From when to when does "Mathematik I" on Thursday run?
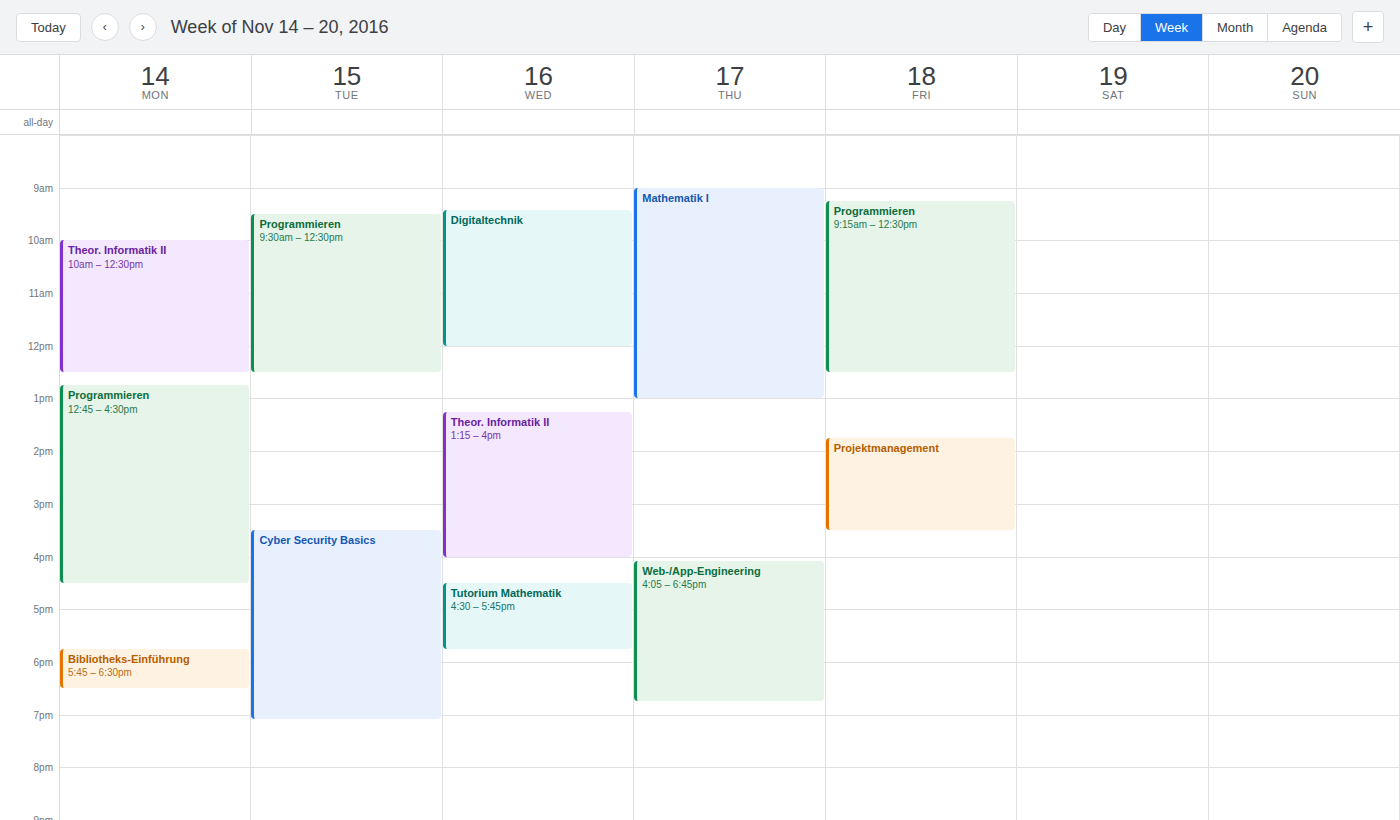
9:00 AM to 1:00 PM